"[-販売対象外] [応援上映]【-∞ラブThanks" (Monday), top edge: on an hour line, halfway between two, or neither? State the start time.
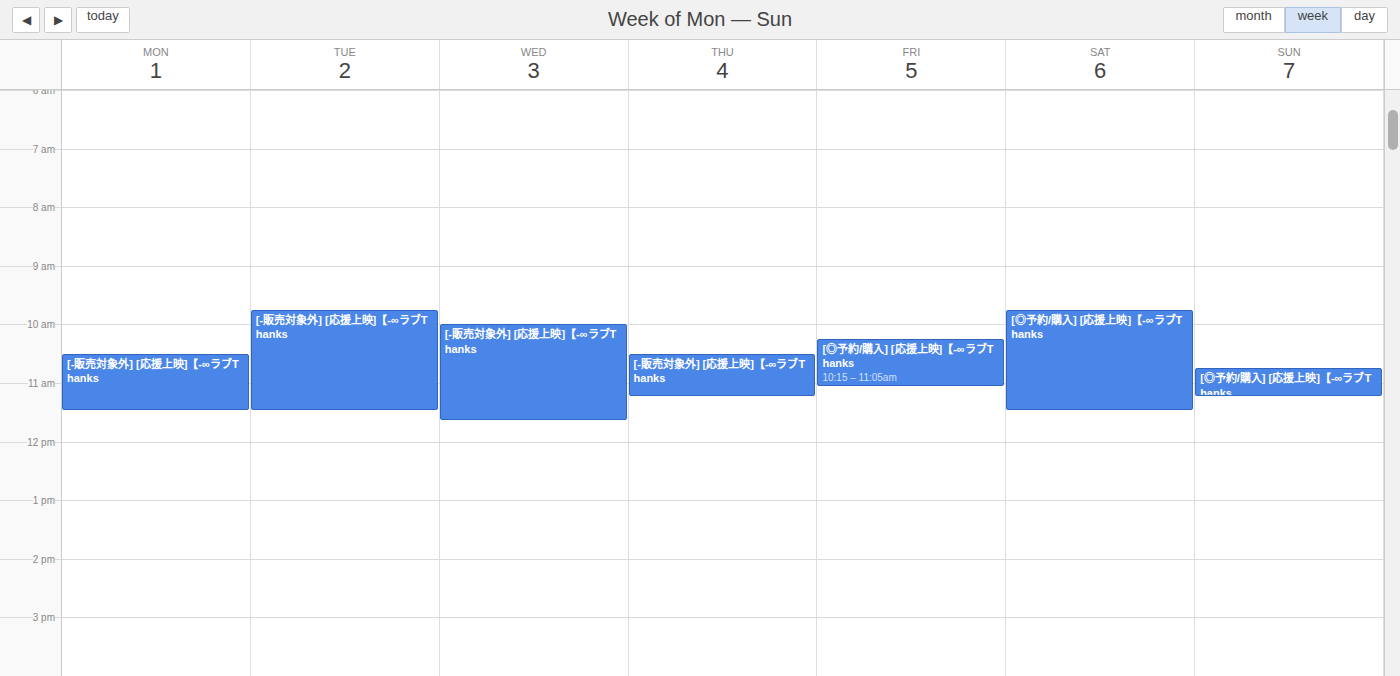
10:30 AM -- halfway between the 10 AM and 11 AM lines.